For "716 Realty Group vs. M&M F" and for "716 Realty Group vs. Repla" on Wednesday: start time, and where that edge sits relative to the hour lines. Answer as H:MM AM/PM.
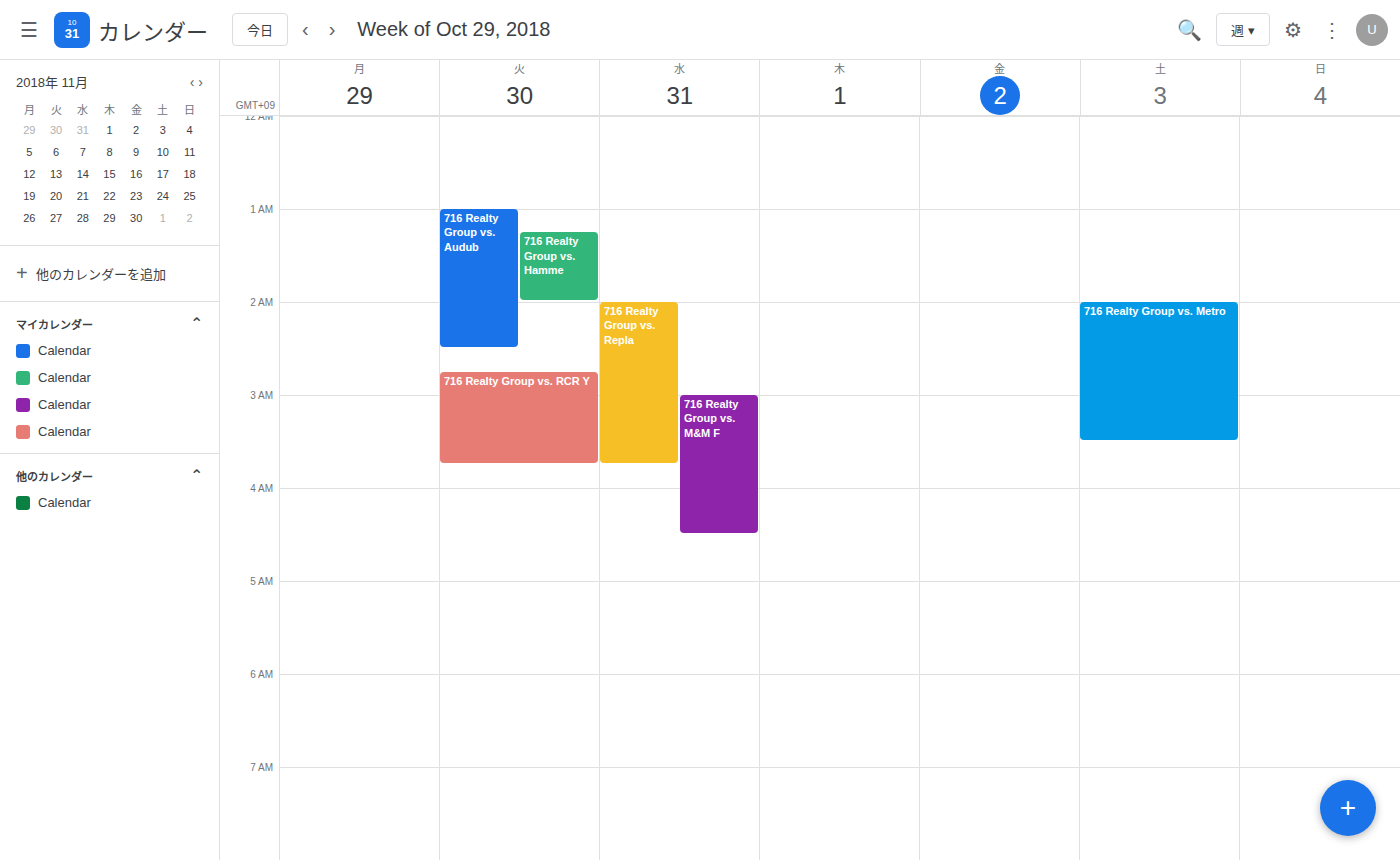
"716 Realty Group vs. M&M F": 3:00 AM, exactly on the 3 AM line. "716 Realty Group vs. Repla": 2:00 AM, exactly on the 2 AM line.